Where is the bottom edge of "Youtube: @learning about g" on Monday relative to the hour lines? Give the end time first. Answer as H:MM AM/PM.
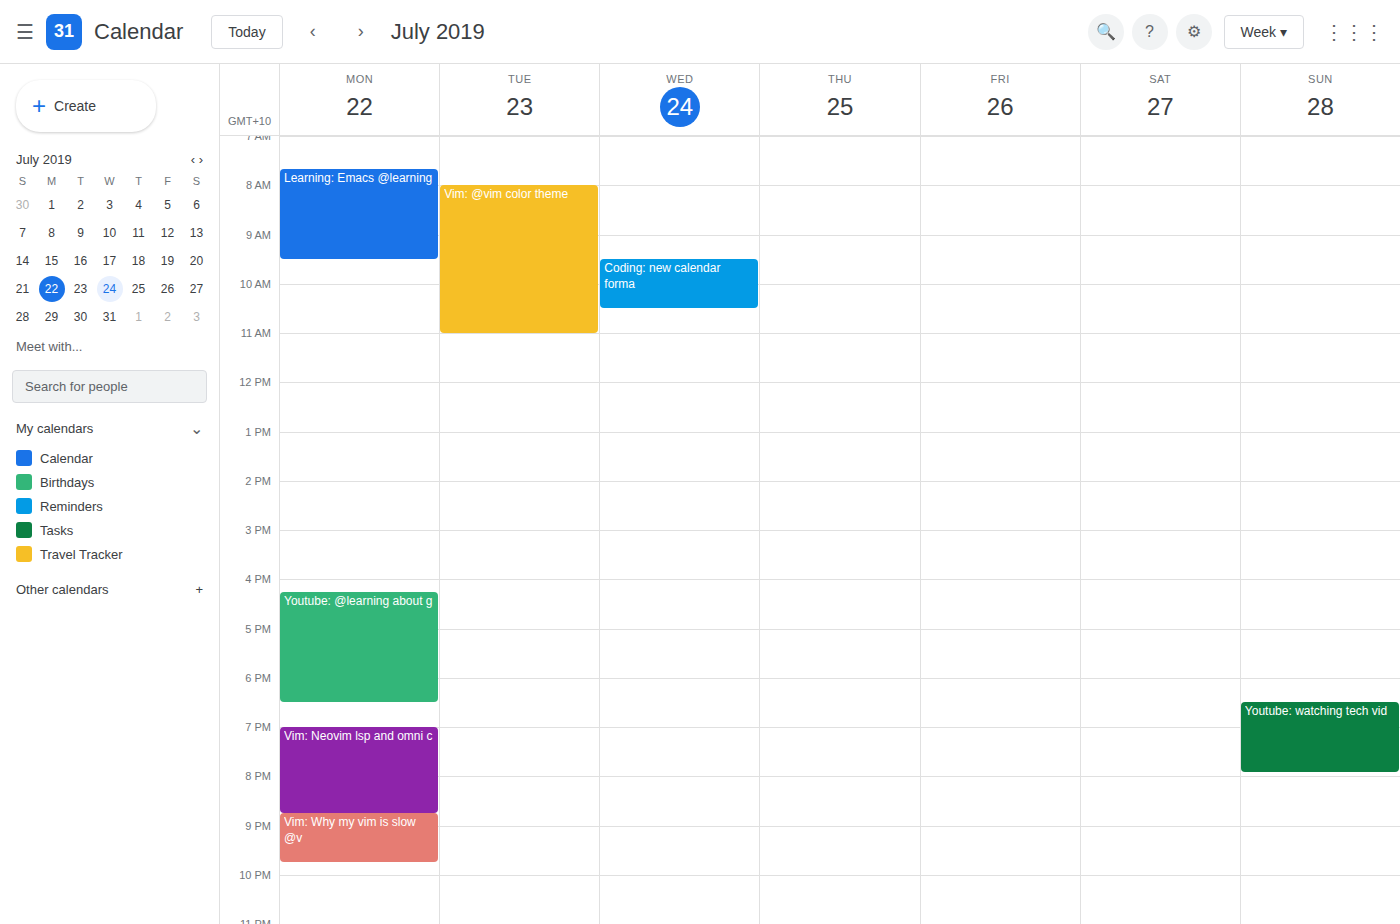
6:30 PM -- halfway between the 6 PM and 7 PM lines.